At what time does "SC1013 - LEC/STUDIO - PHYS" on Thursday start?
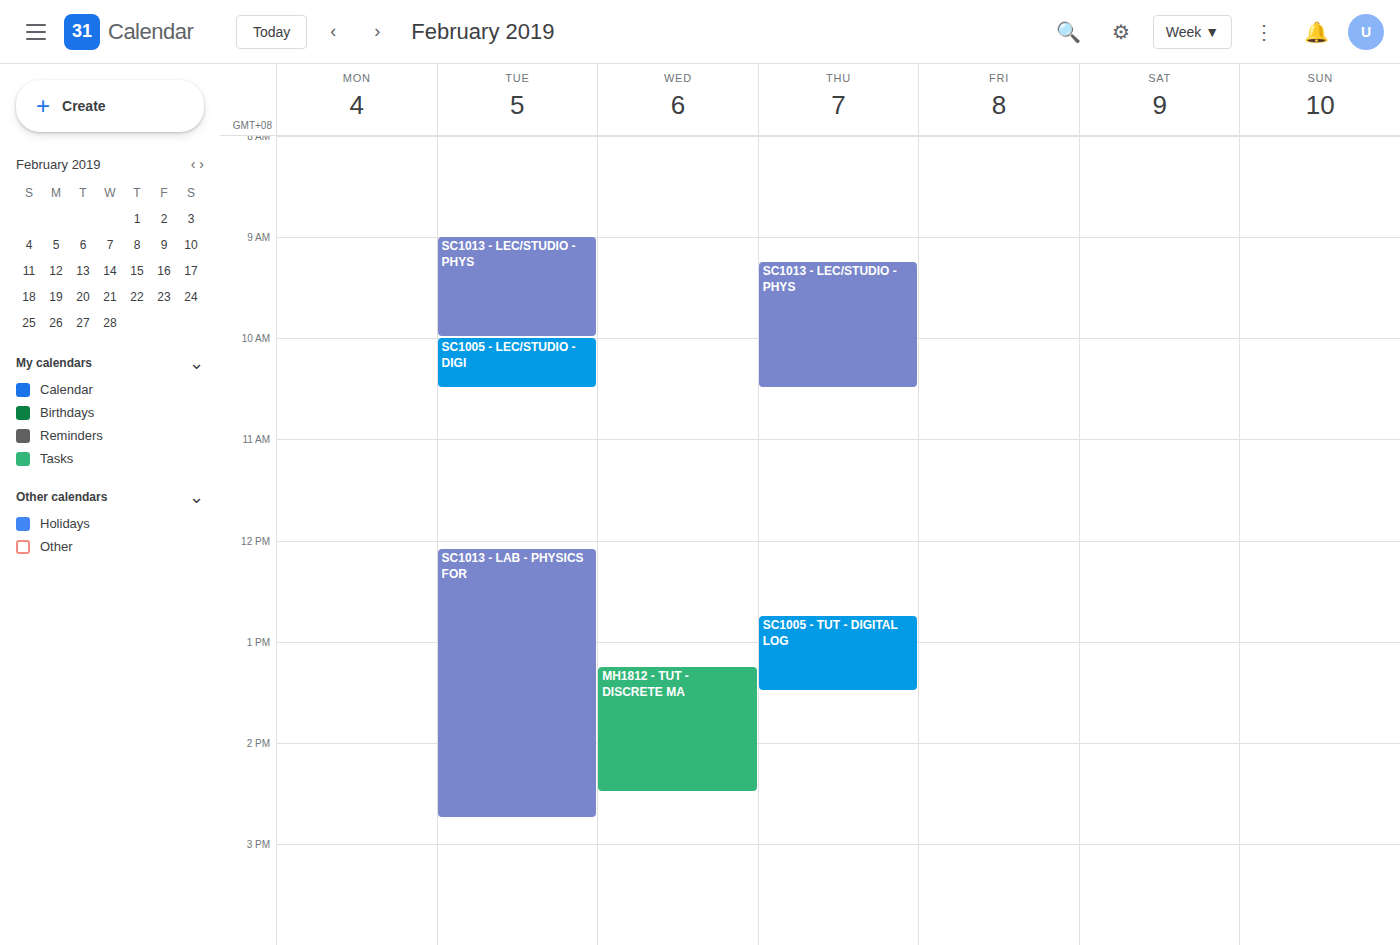
9:15 AM